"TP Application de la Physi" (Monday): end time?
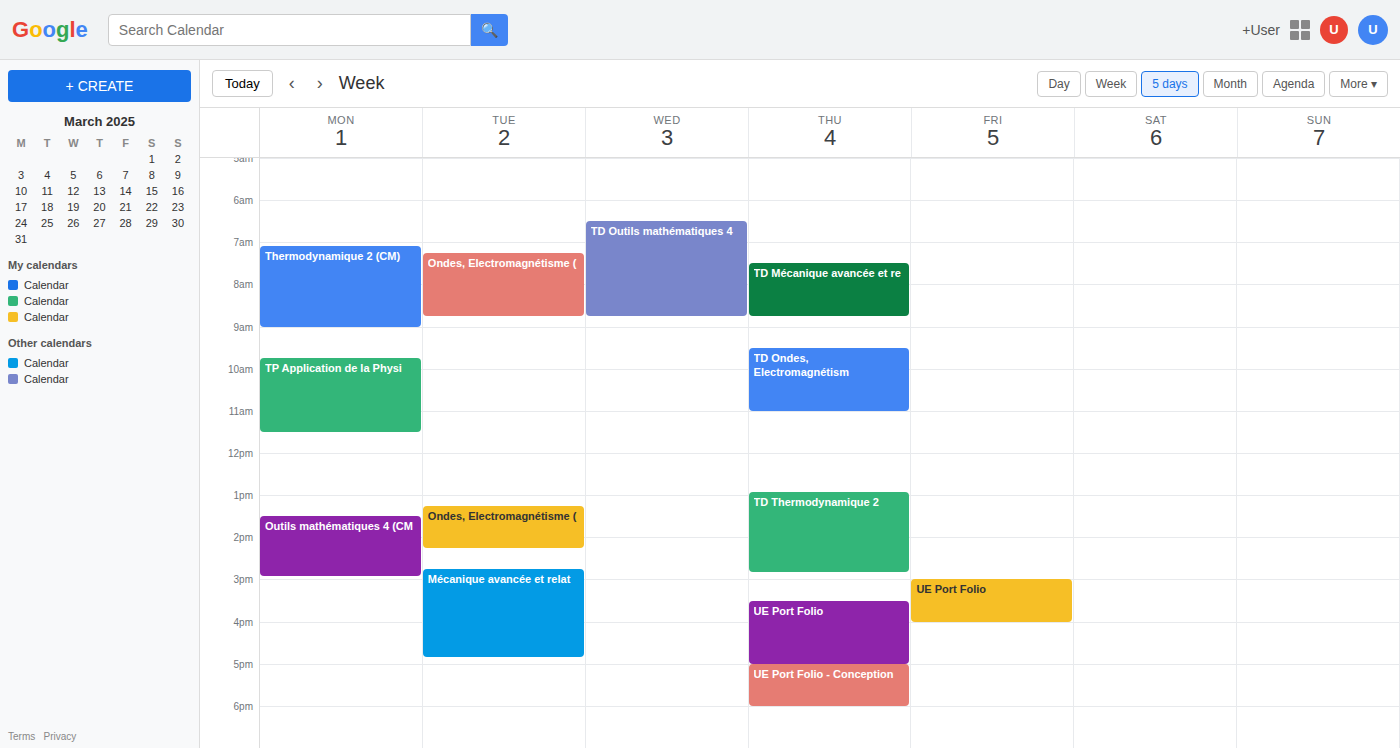
11:30 AM